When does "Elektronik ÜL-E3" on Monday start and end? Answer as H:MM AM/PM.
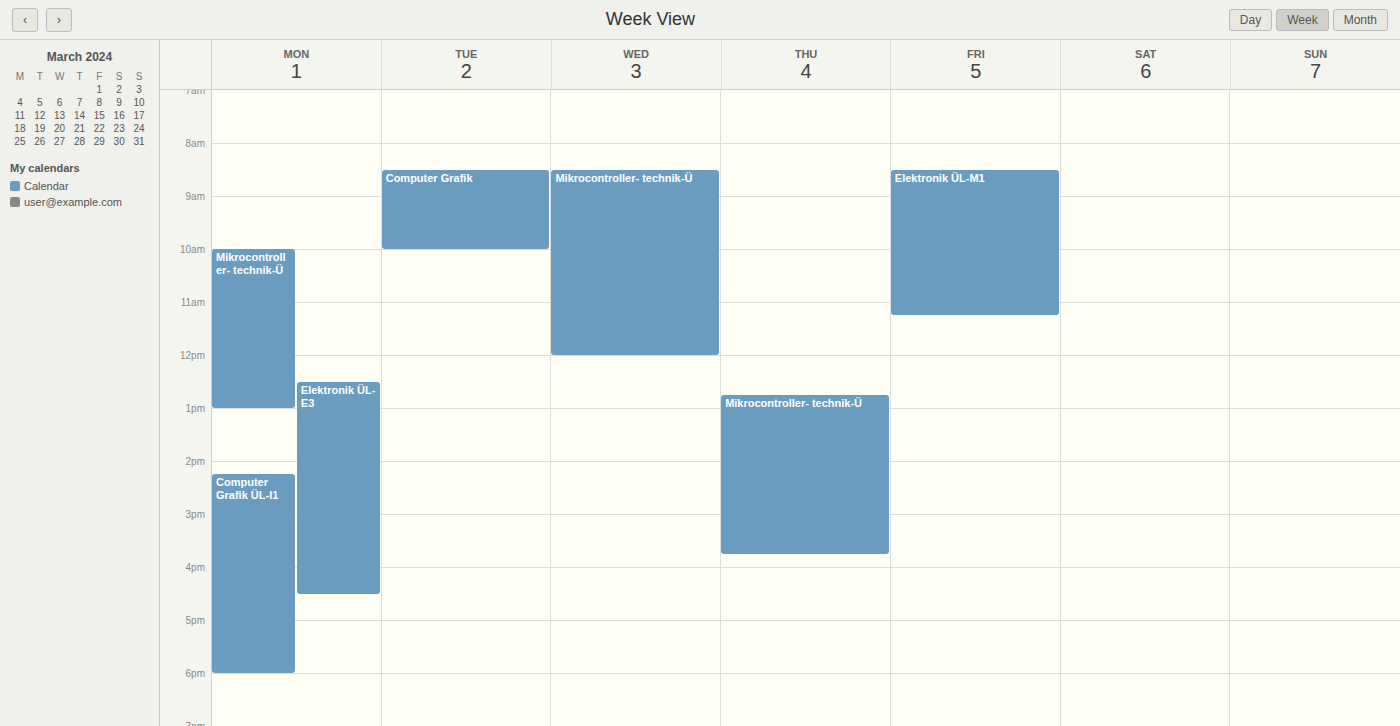
12:30 PM to 4:30 PM